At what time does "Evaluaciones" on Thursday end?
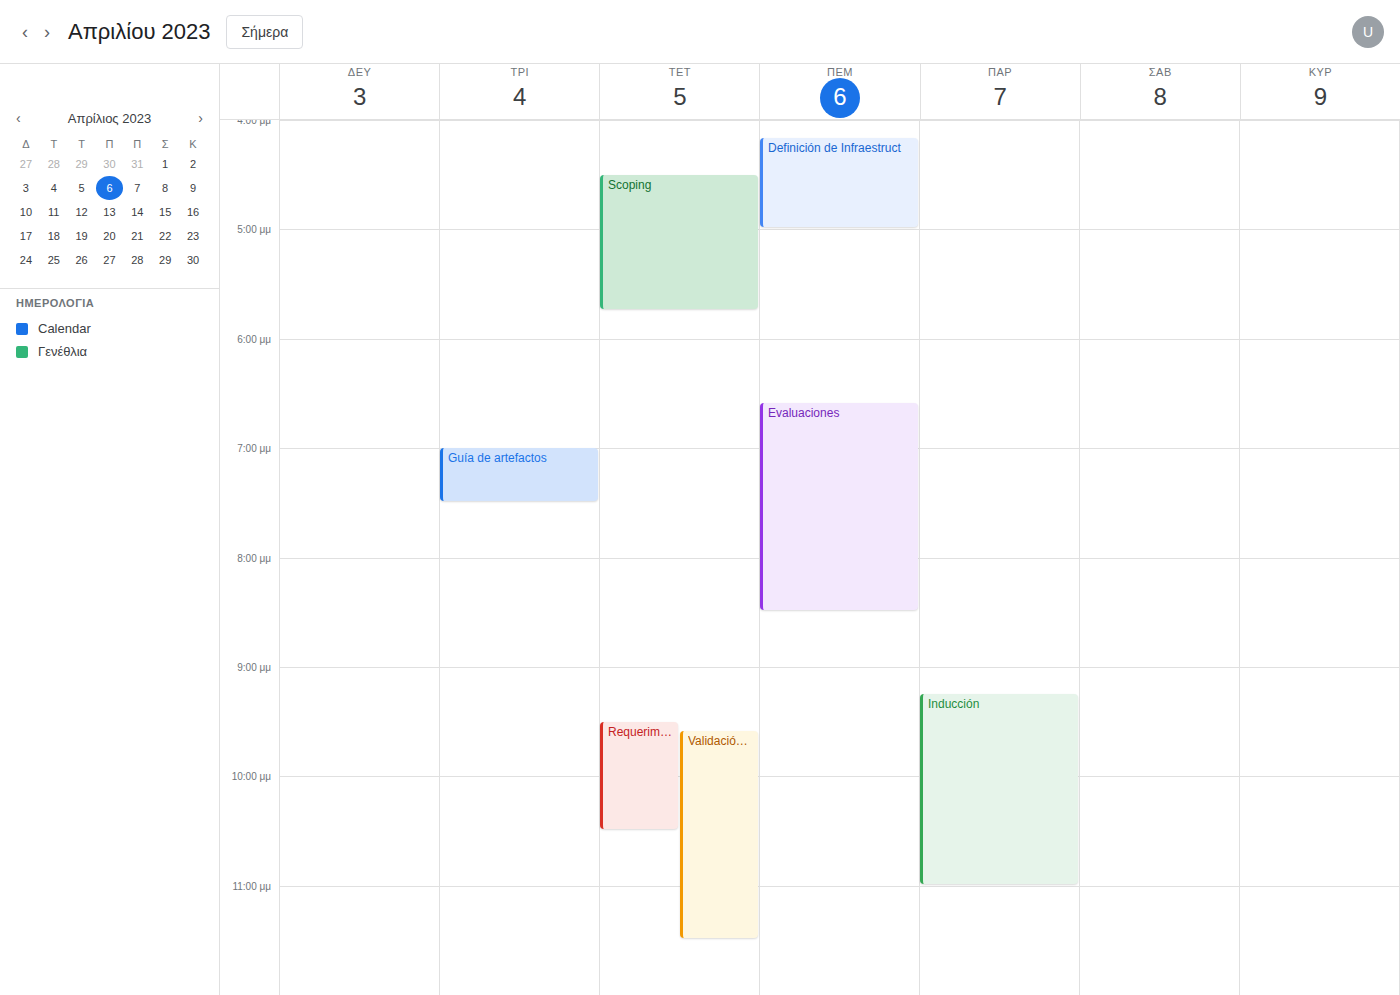
8:30 PM